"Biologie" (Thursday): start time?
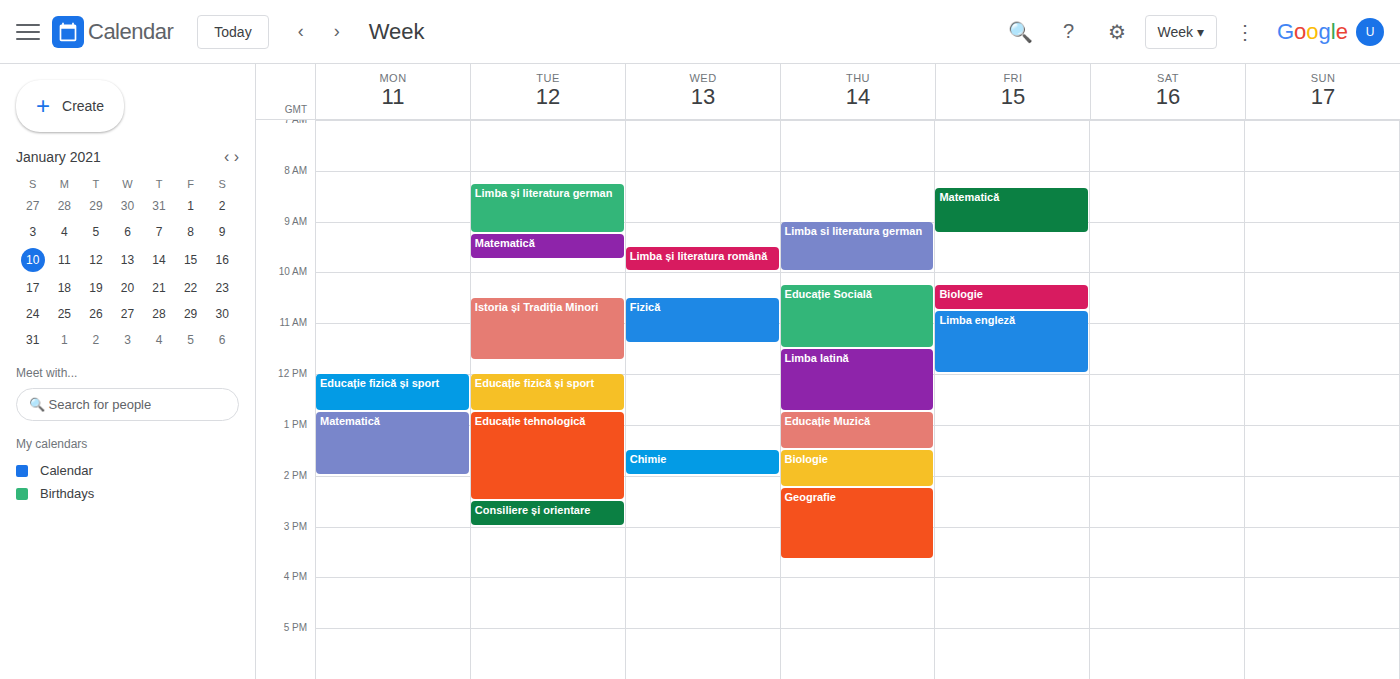
1:30 PM